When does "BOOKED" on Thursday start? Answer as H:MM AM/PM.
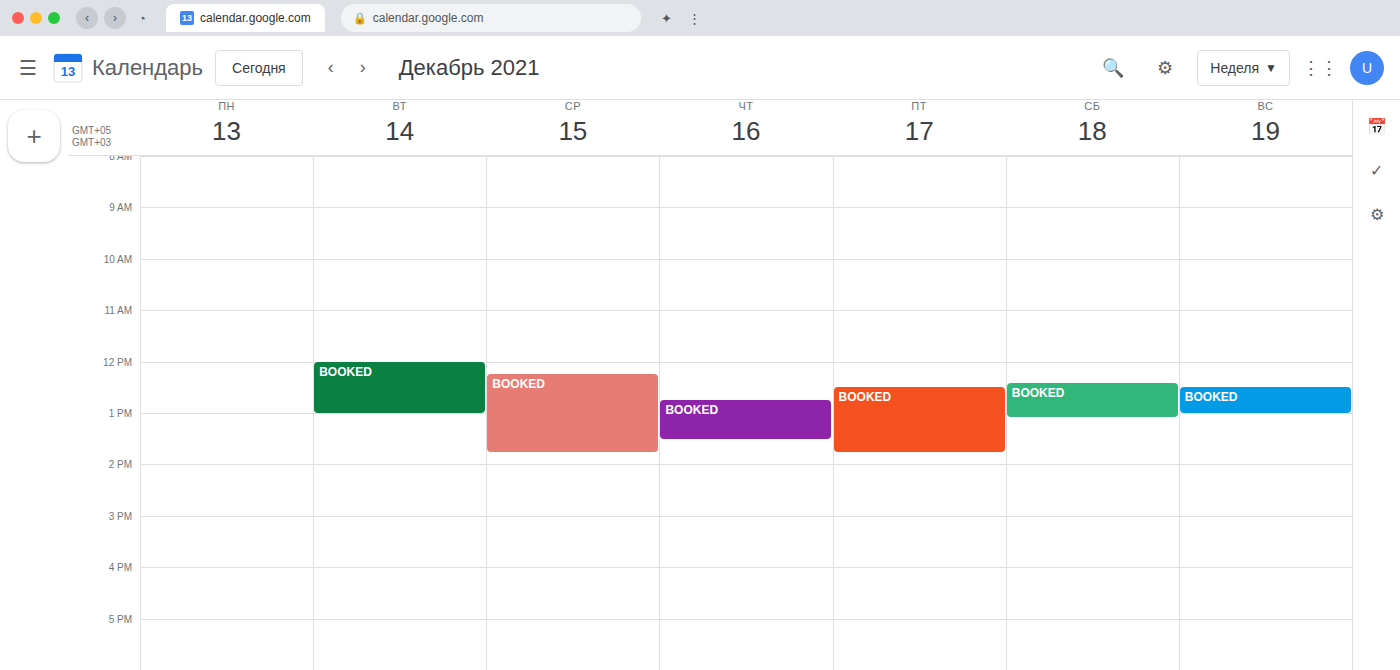
12:45 PM